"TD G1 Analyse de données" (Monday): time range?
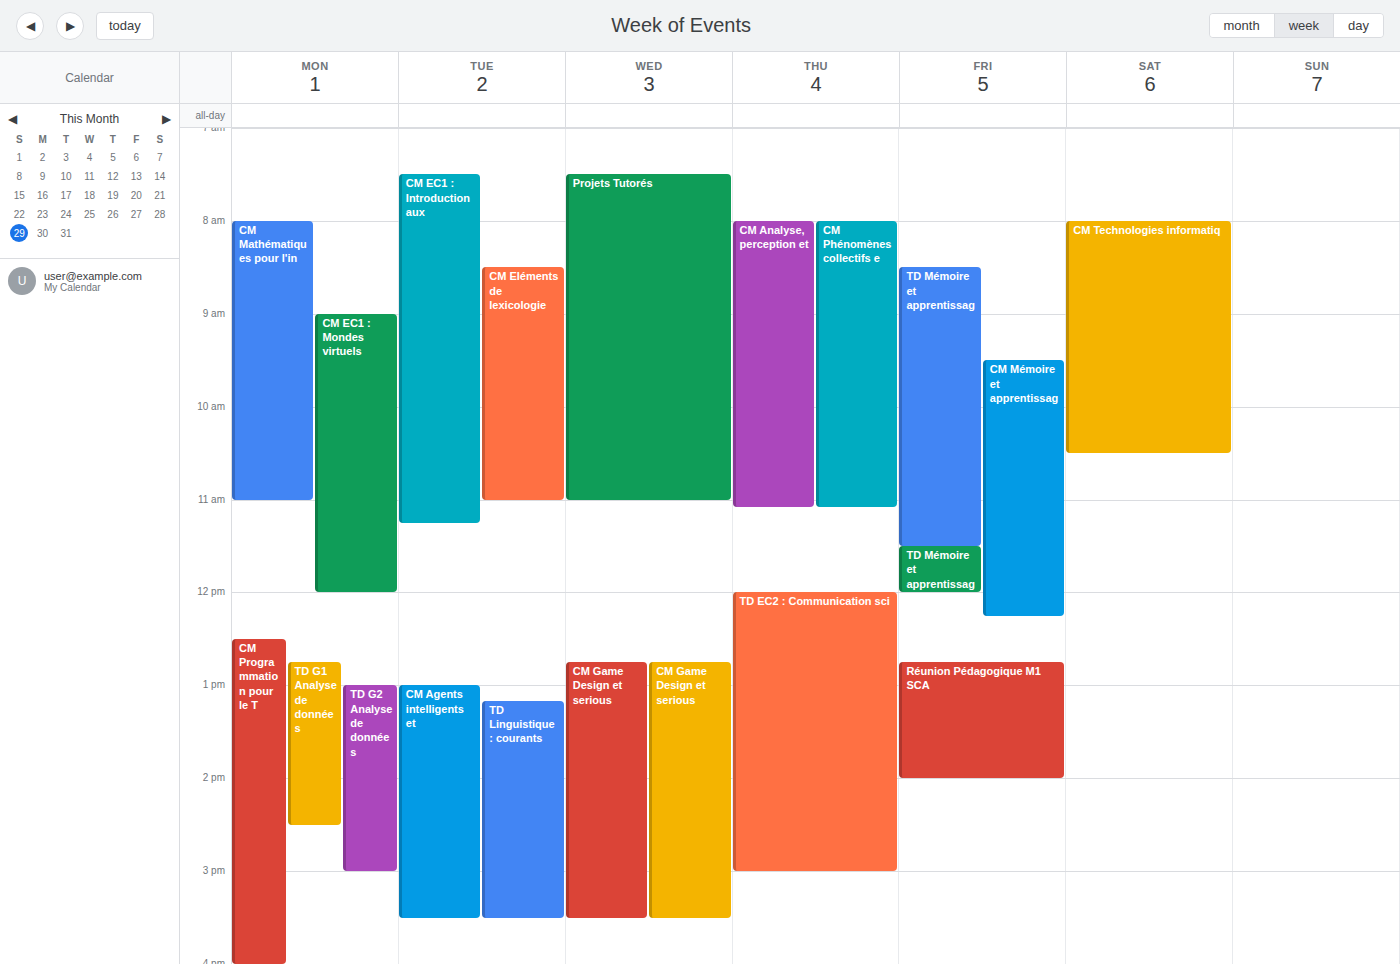
12:45 PM to 2:30 PM